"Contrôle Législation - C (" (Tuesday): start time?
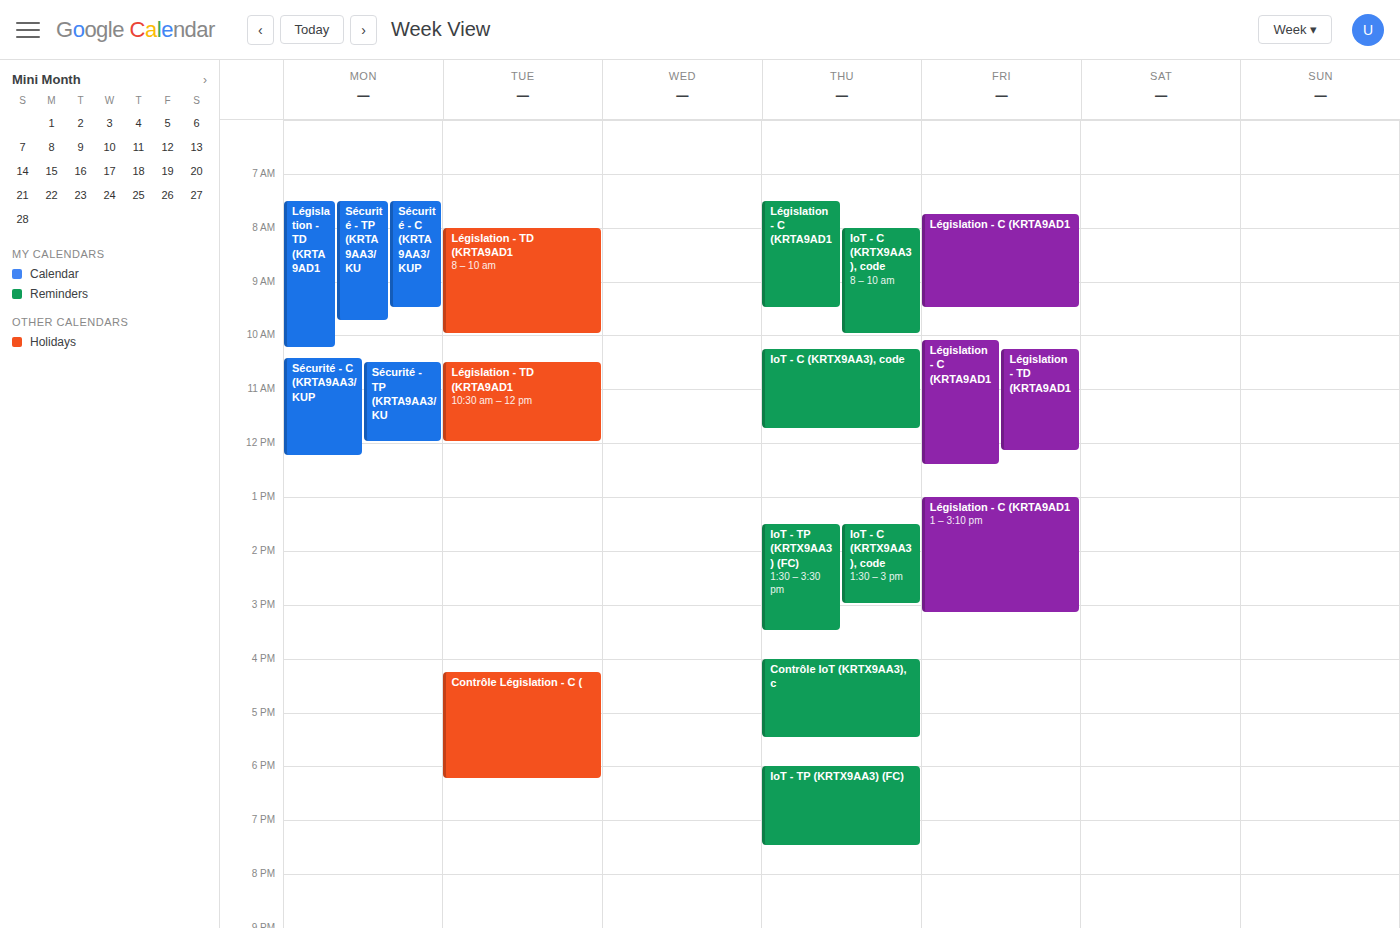
4:15 PM